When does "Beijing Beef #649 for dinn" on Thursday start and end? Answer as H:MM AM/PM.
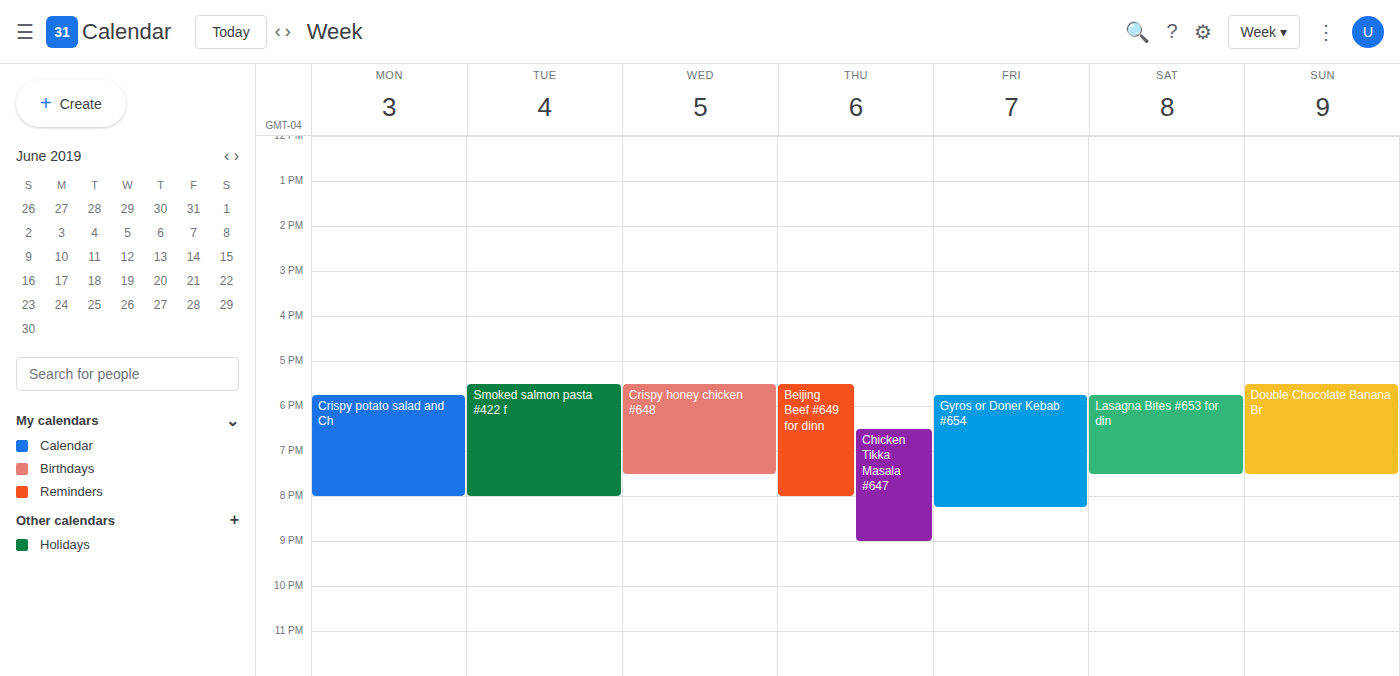
5:30 PM to 8:00 PM